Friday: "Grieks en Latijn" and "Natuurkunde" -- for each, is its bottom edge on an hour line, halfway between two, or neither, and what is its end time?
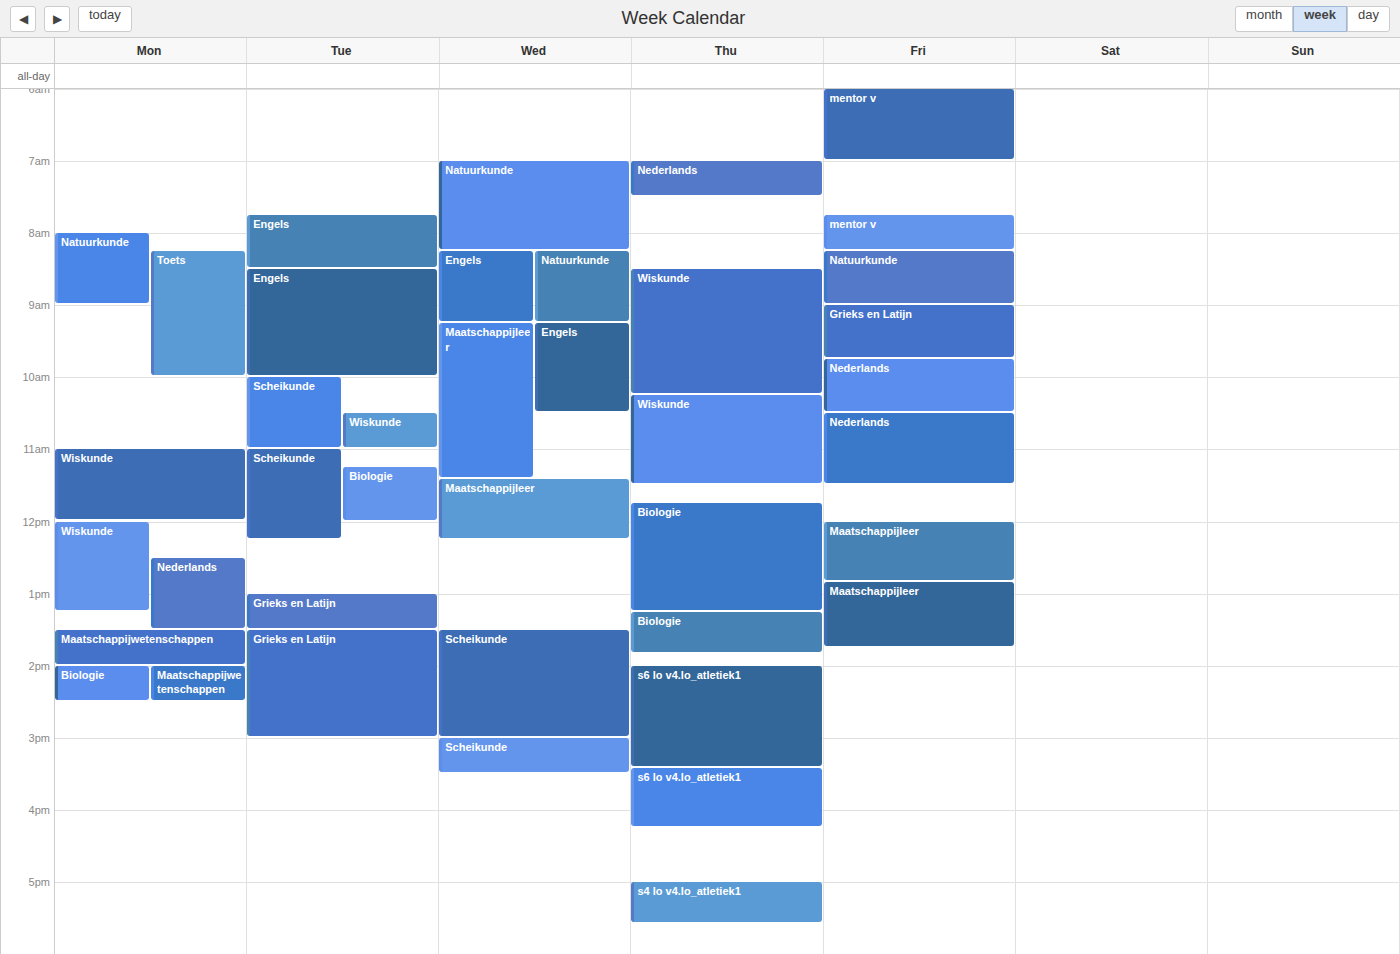
"Grieks en Latijn": 9:45 AM, neither: three quarters of the way from the 9 AM line to the 10 AM line. "Natuurkunde": 9:00 AM, exactly on the 9 AM line.